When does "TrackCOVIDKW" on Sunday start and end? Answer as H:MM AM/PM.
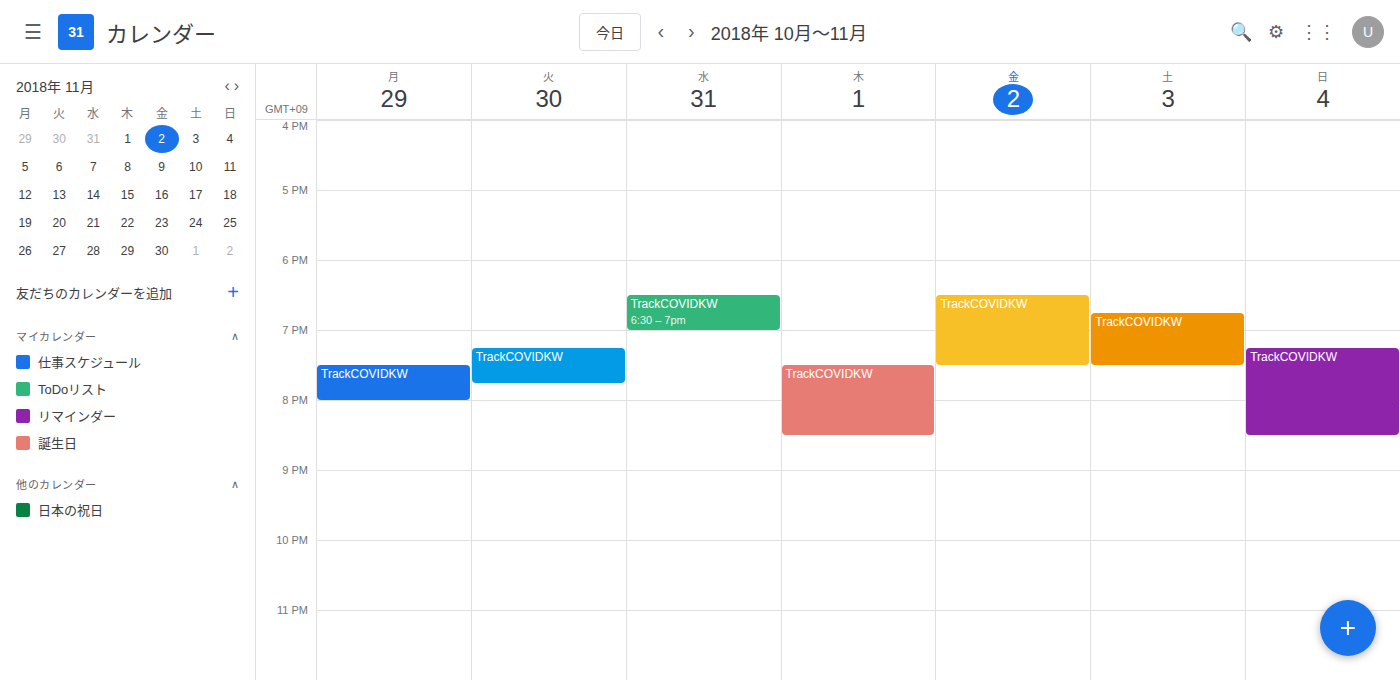
7:15 PM to 8:30 PM